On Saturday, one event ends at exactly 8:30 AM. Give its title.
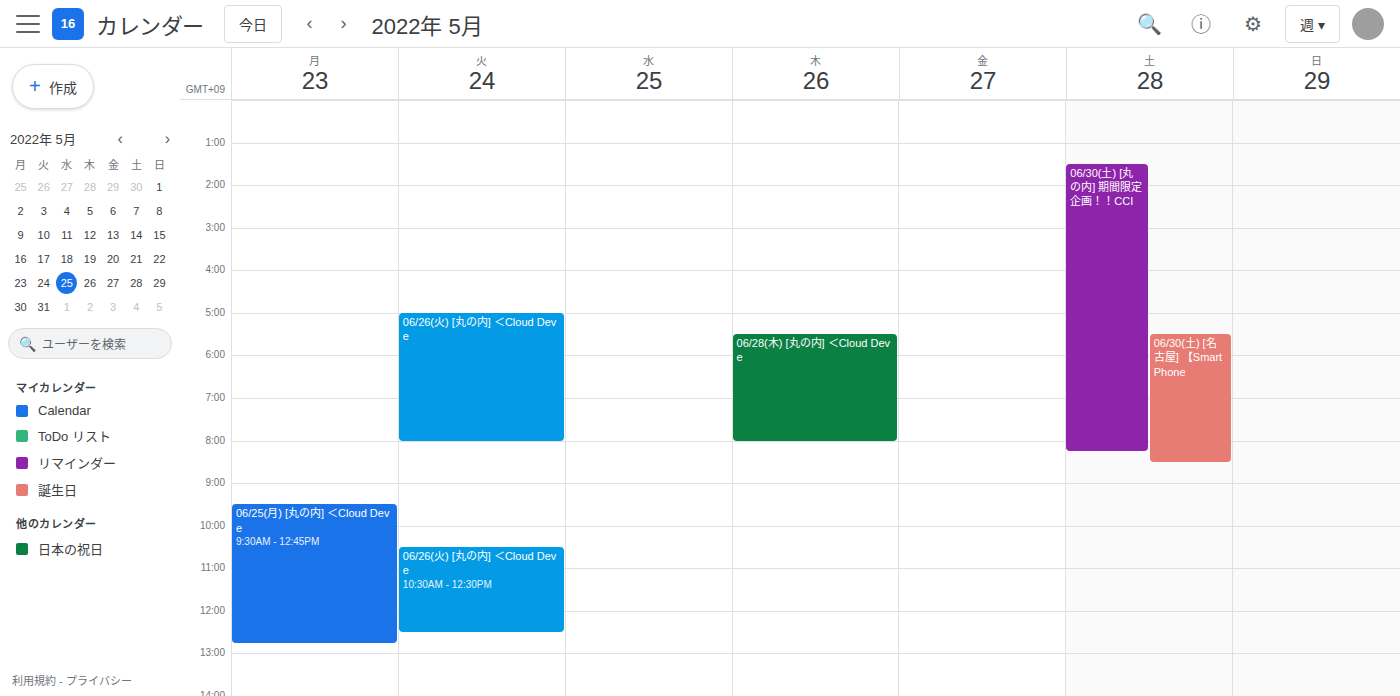
"06/30(土) [名古屋] 【SmartPhone"